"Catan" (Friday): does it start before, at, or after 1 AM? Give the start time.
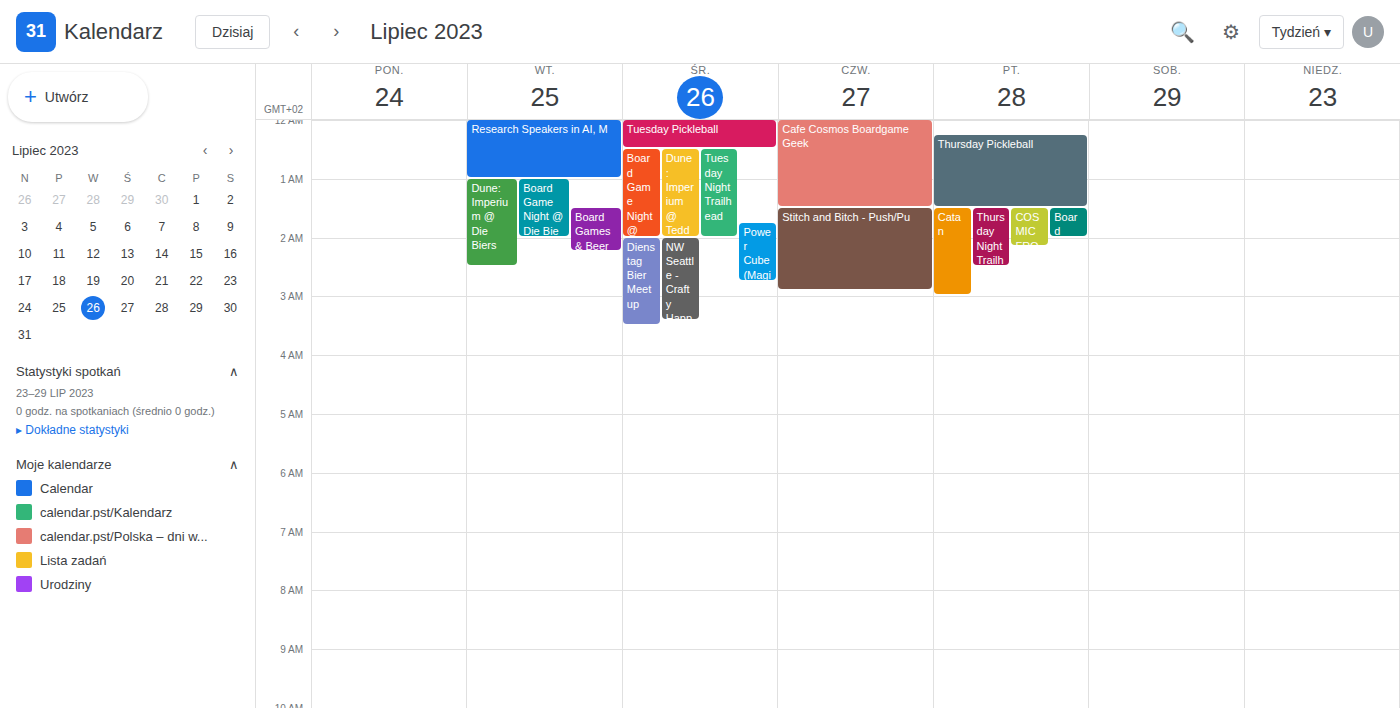
1:30 AM -- after 1 AM, 30 minutes below the 1 AM line.